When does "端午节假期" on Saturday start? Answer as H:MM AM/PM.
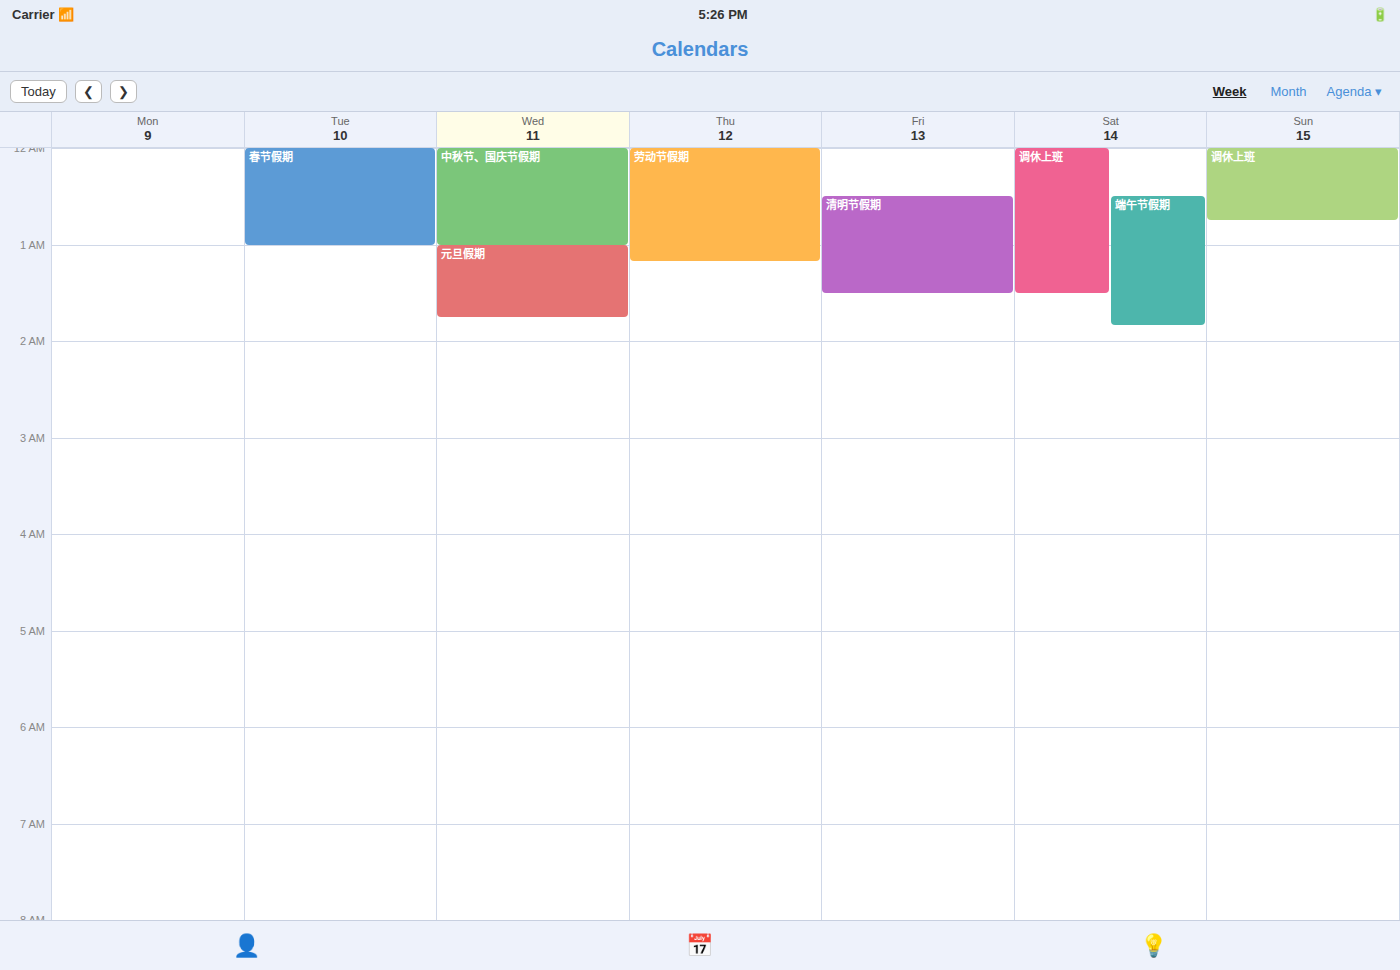
12:30 AM